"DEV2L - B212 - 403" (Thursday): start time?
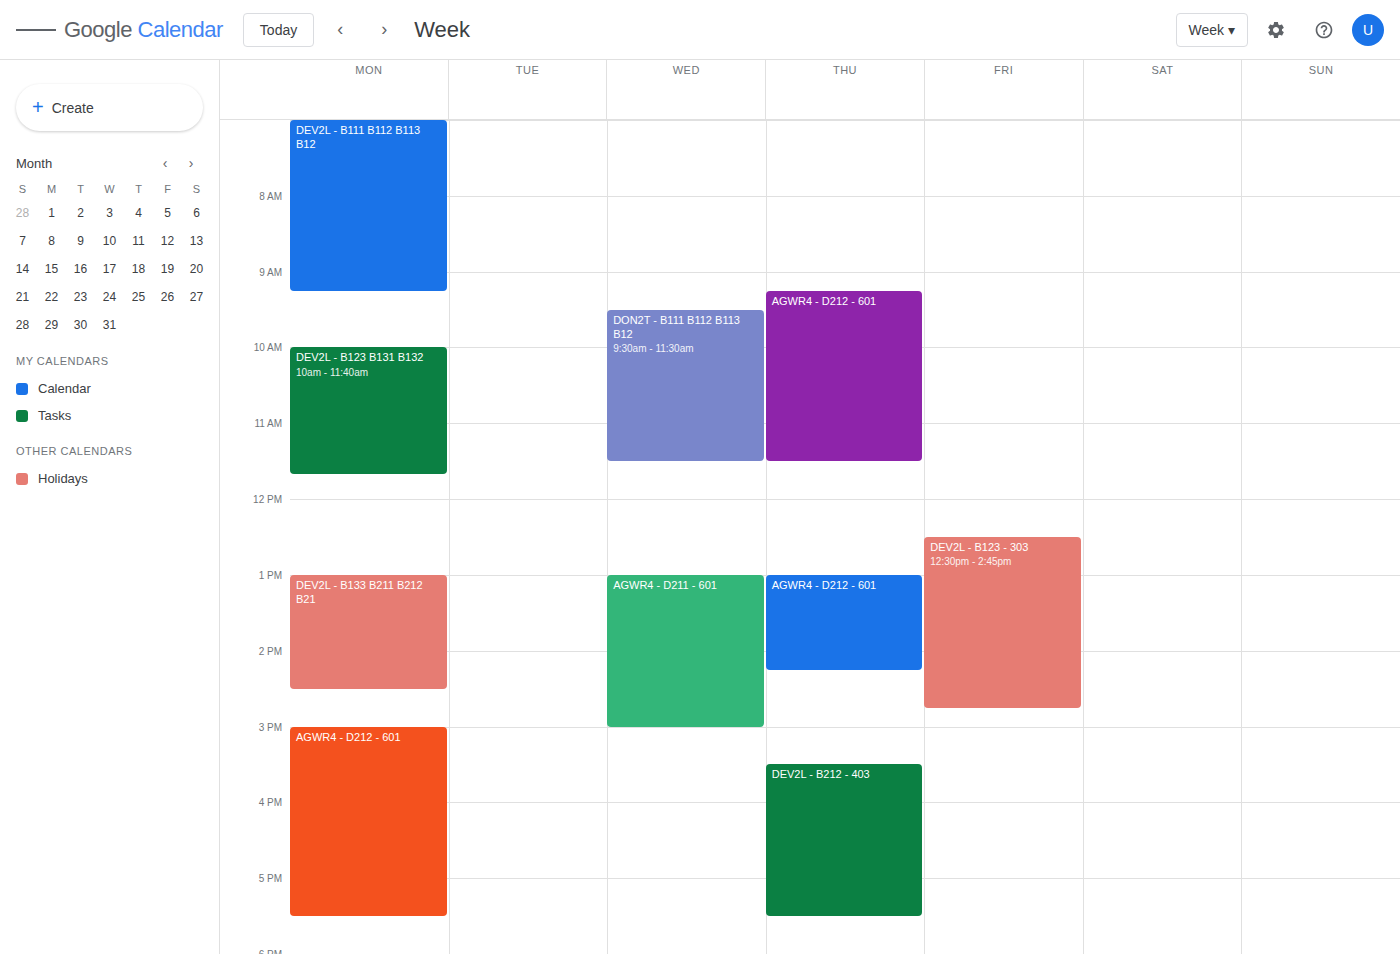
3:30 PM